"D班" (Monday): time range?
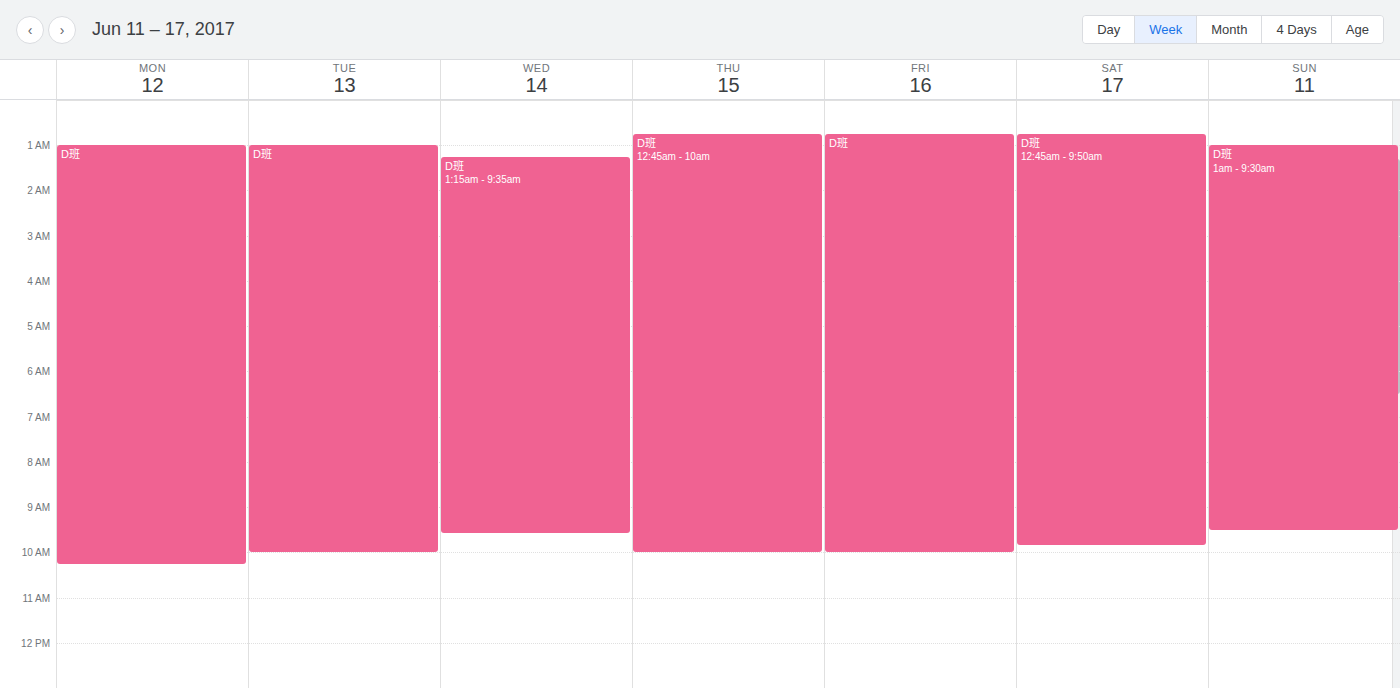
1:00 AM to 10:15 AM